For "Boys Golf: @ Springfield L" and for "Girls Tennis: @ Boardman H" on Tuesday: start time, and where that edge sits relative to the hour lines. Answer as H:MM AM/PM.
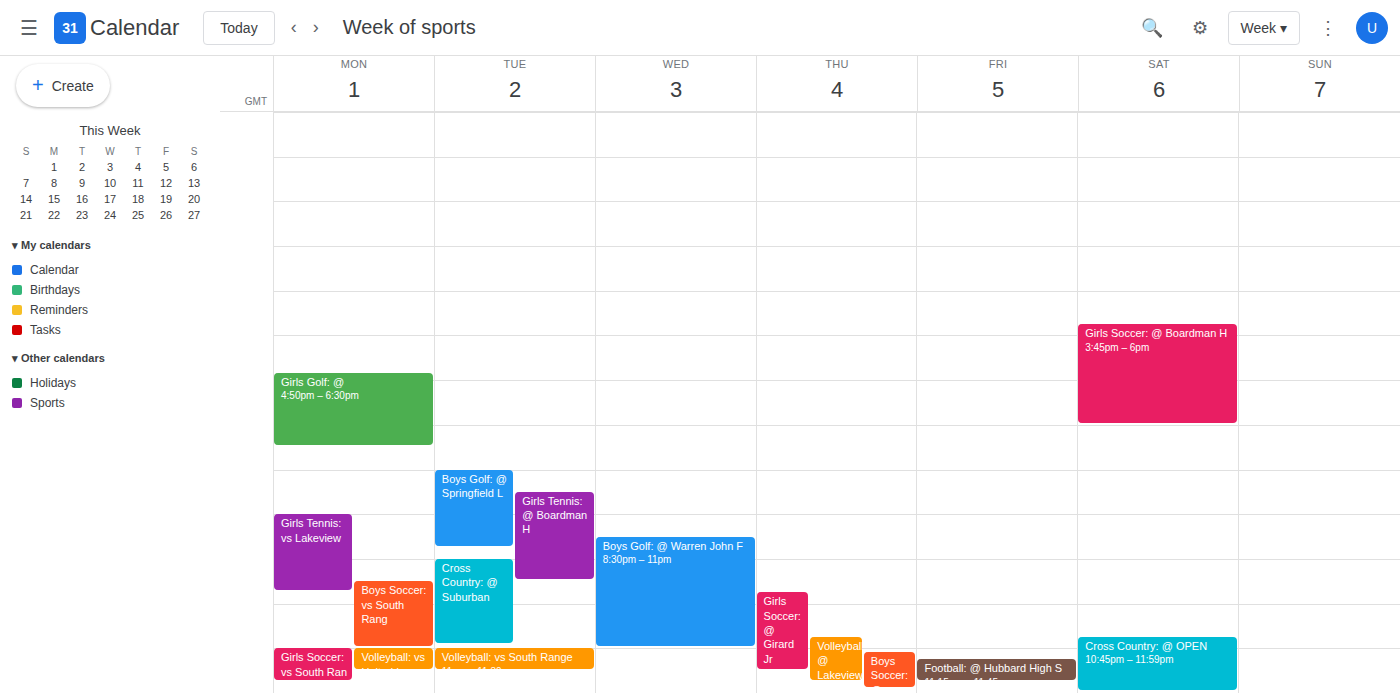
"Boys Golf: @ Springfield L": 7:00 PM, exactly on the 7 PM line. "Girls Tennis: @ Boardman H": 7:30 PM, halfway between the 7 PM and 8 PM lines.